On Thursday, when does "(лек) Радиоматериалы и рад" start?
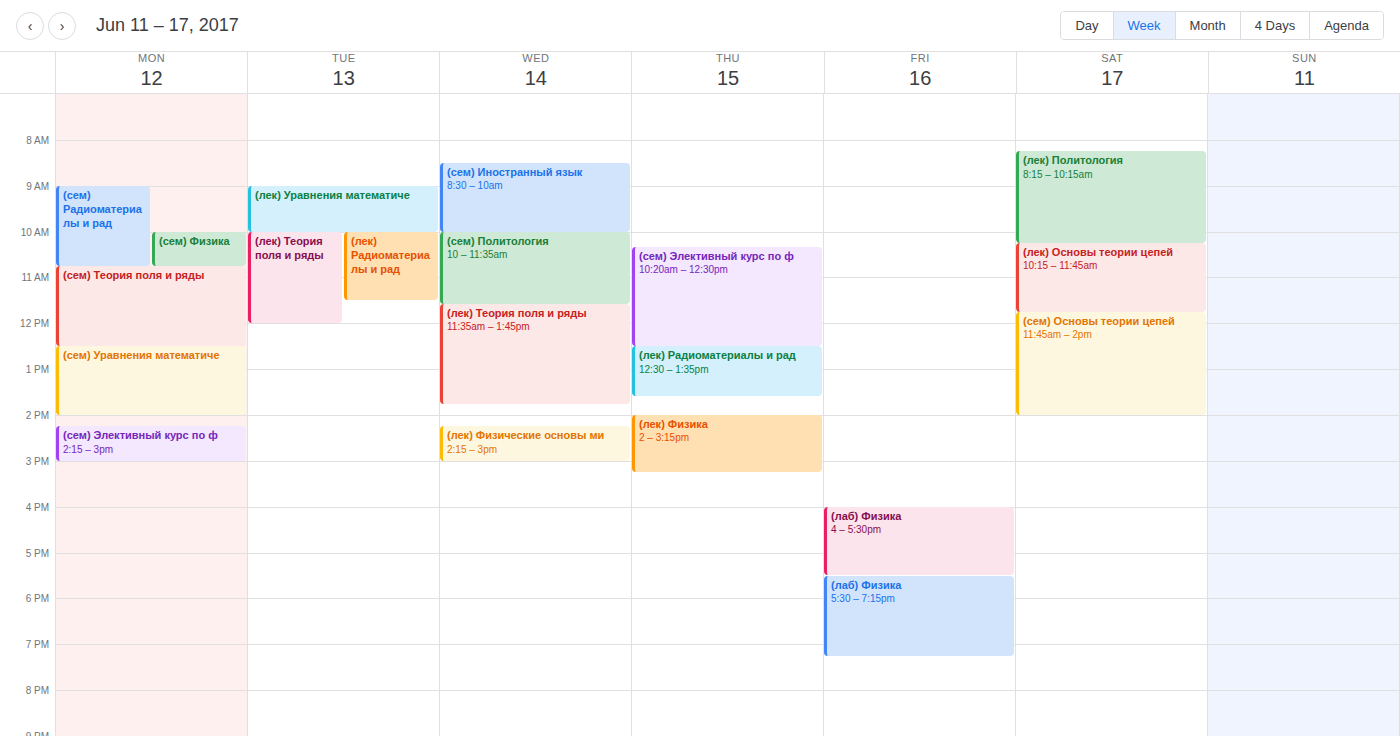
12:30 PM